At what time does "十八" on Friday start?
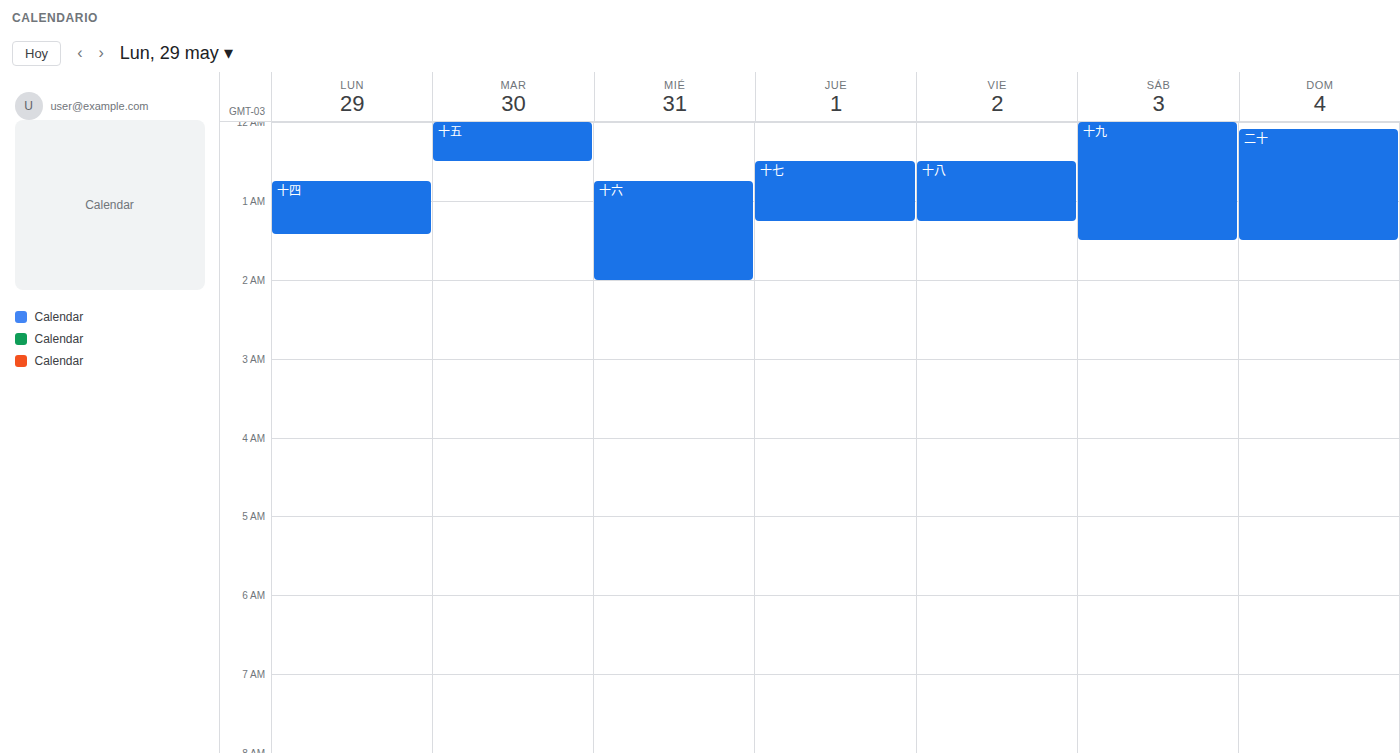
12:30 AM